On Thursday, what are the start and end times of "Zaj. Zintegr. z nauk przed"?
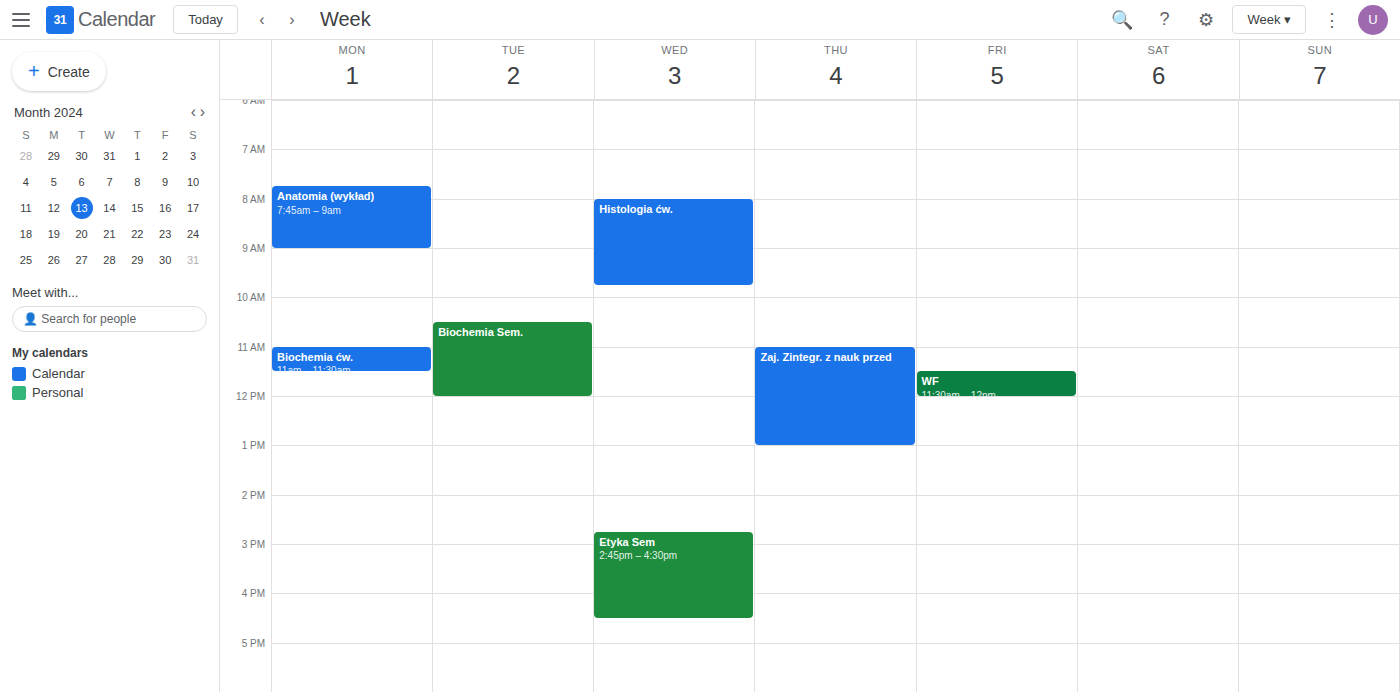
11:00 AM to 1:00 PM